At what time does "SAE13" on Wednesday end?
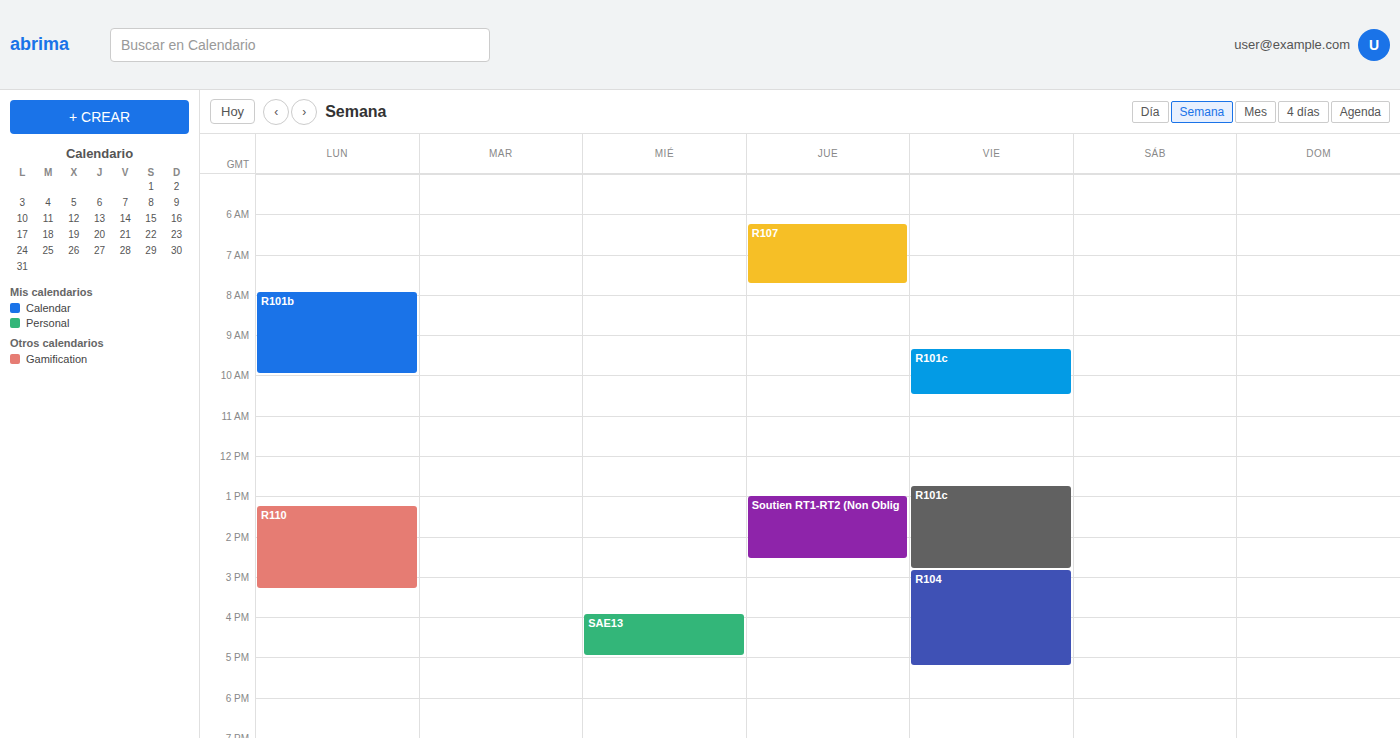
5:00 PM